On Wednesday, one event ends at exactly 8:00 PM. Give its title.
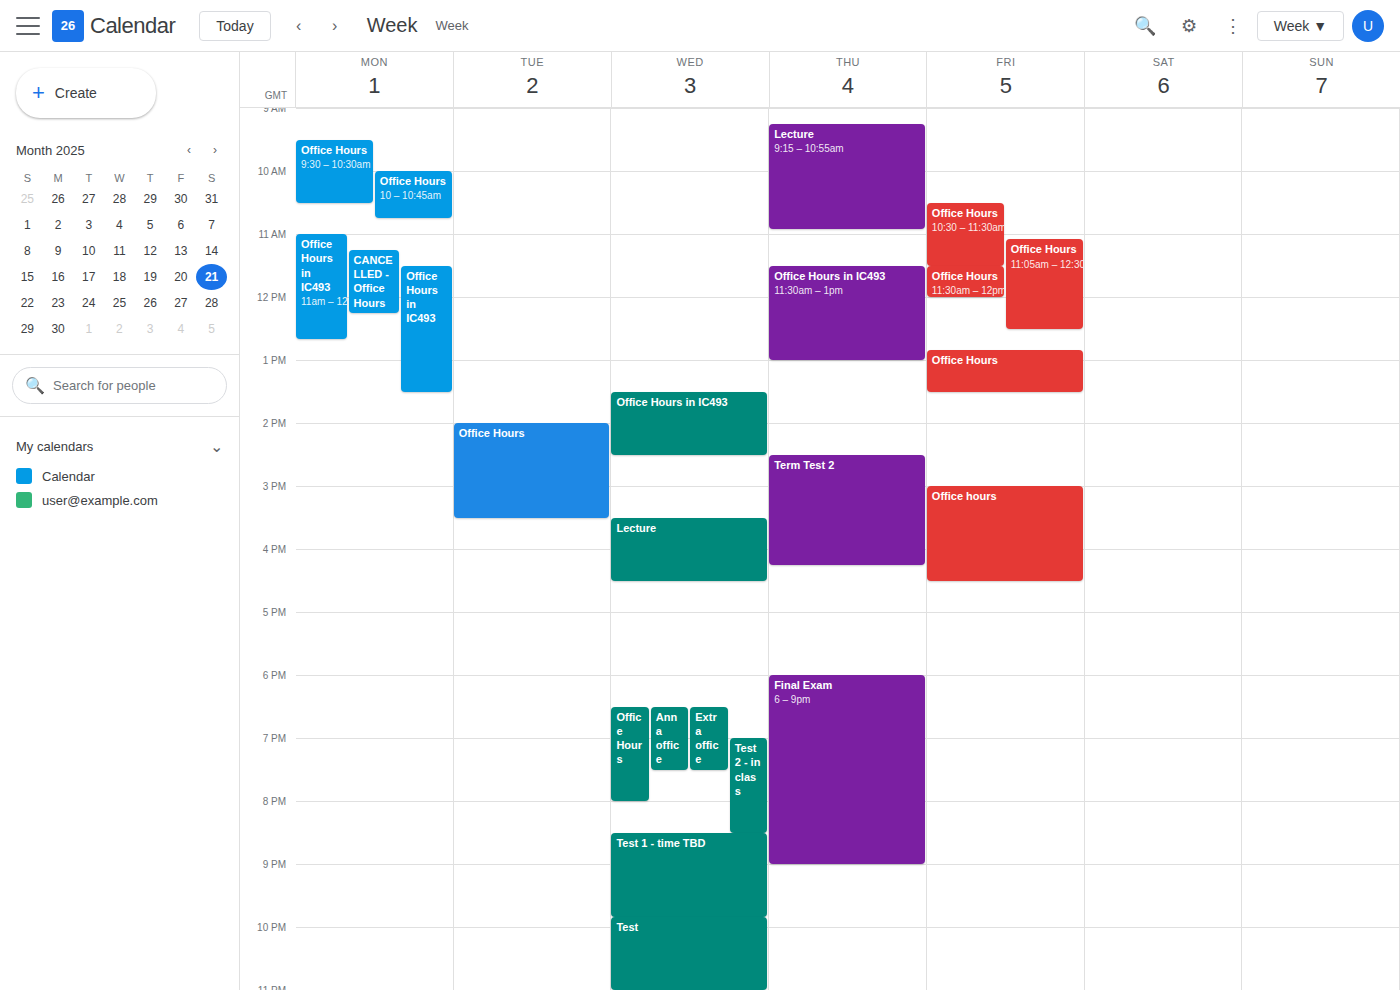
"Office Hours"